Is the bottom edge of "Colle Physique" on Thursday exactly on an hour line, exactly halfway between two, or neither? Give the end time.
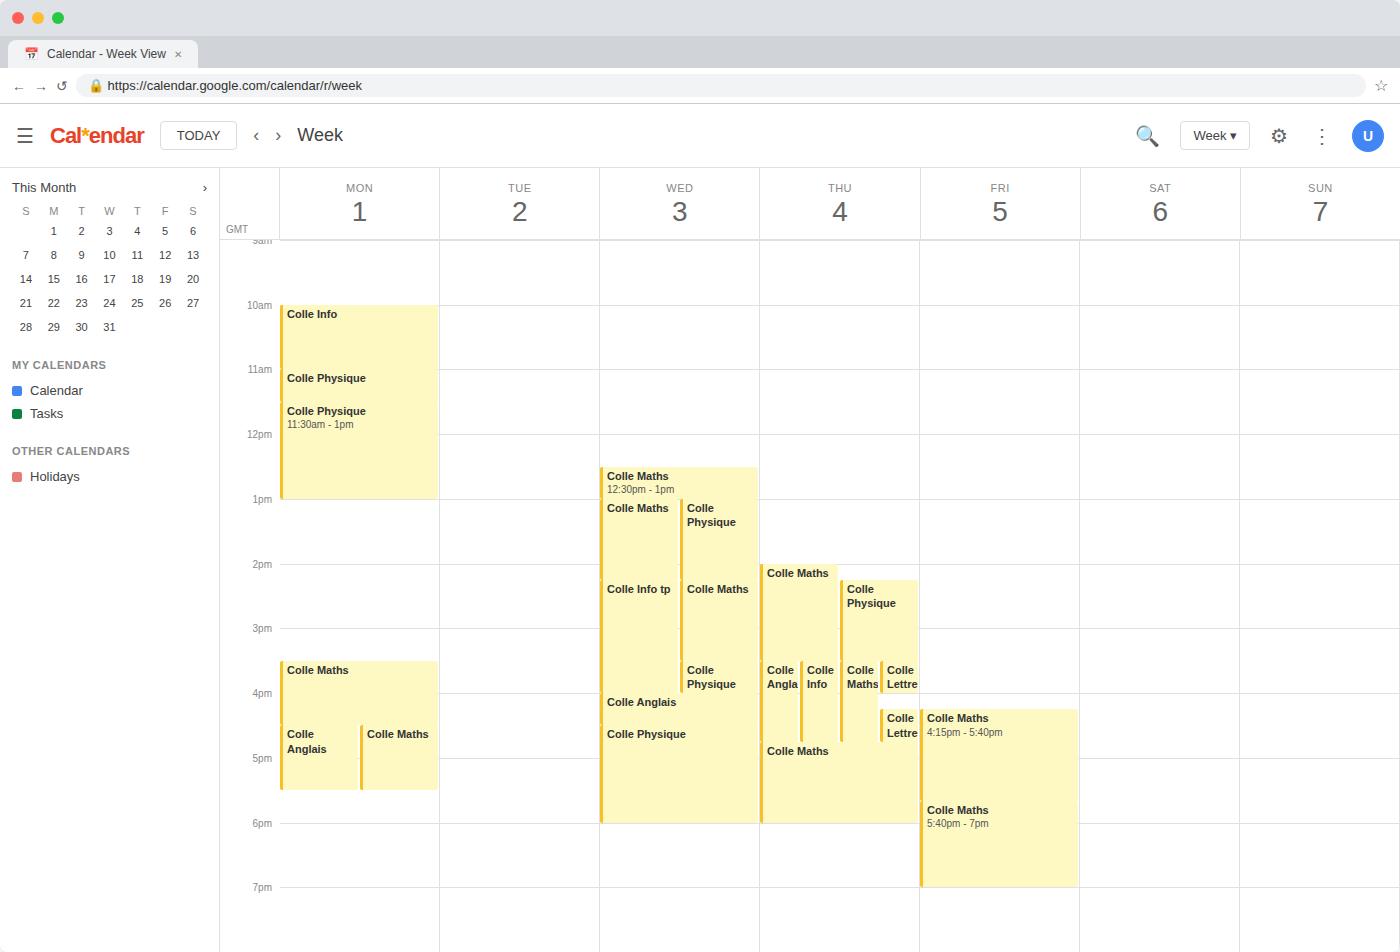
3:30 PM -- halfway between the 3 PM and 4 PM lines.